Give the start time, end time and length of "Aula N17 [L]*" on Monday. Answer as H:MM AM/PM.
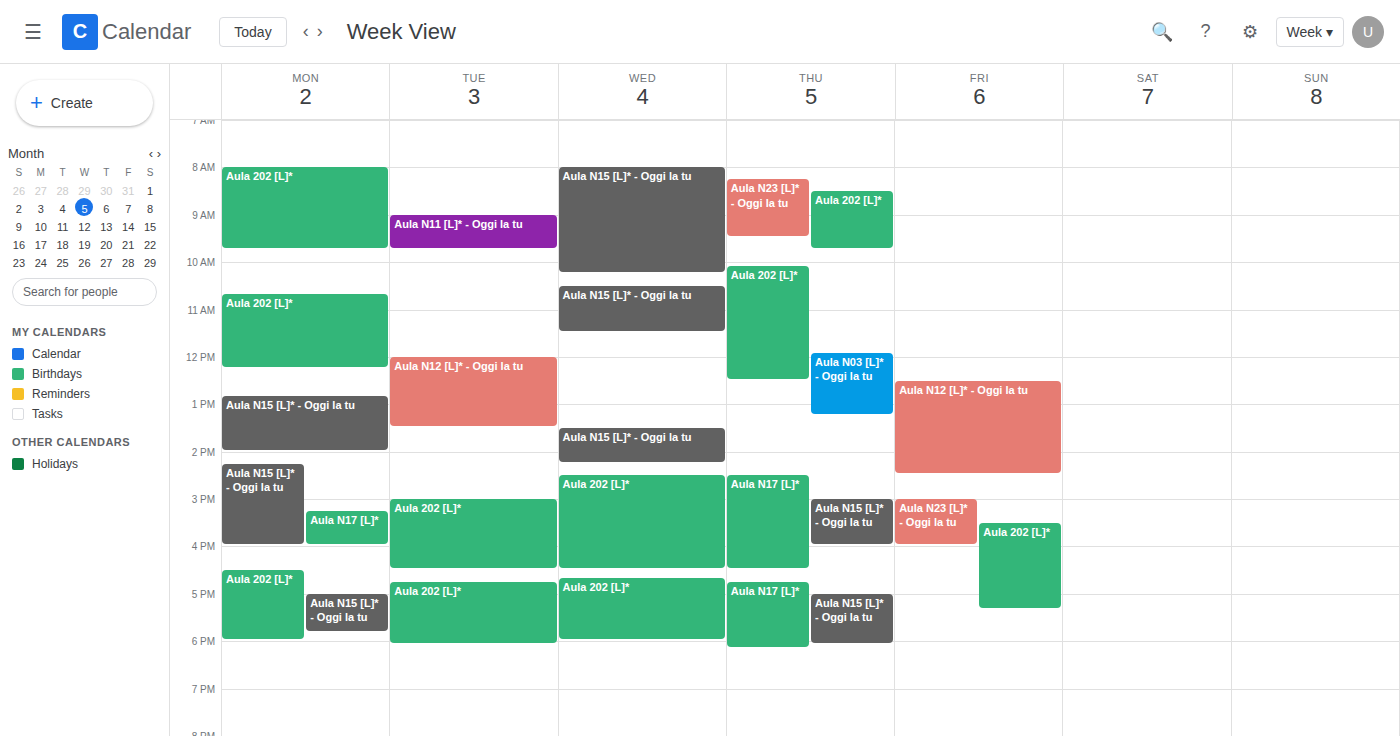
3:15 PM to 4:00 PM, 45 minutes